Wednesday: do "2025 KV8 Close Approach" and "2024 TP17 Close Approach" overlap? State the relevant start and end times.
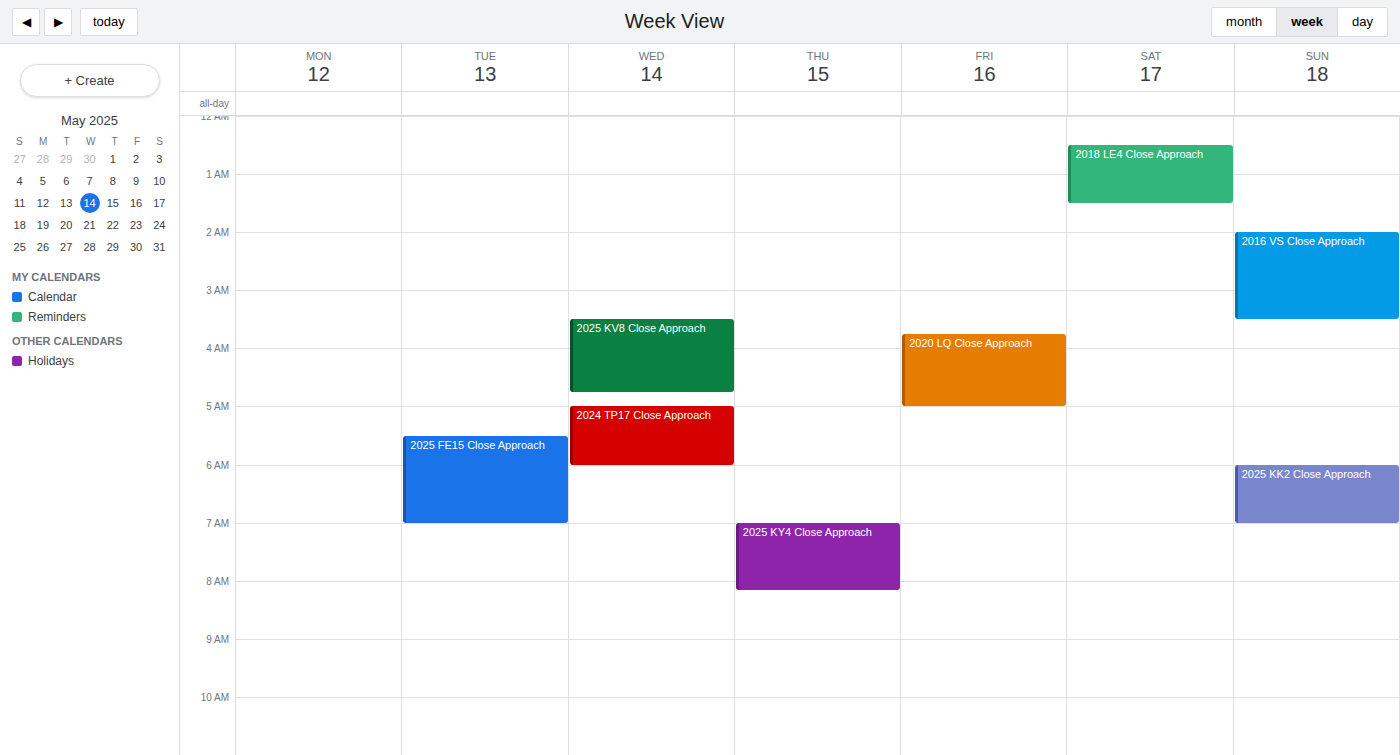
"2025 KV8 Close Approach" ends at 4:45 AM and "2024 TP17 Close Approach" starts at 5:00 AM -- no overlap.